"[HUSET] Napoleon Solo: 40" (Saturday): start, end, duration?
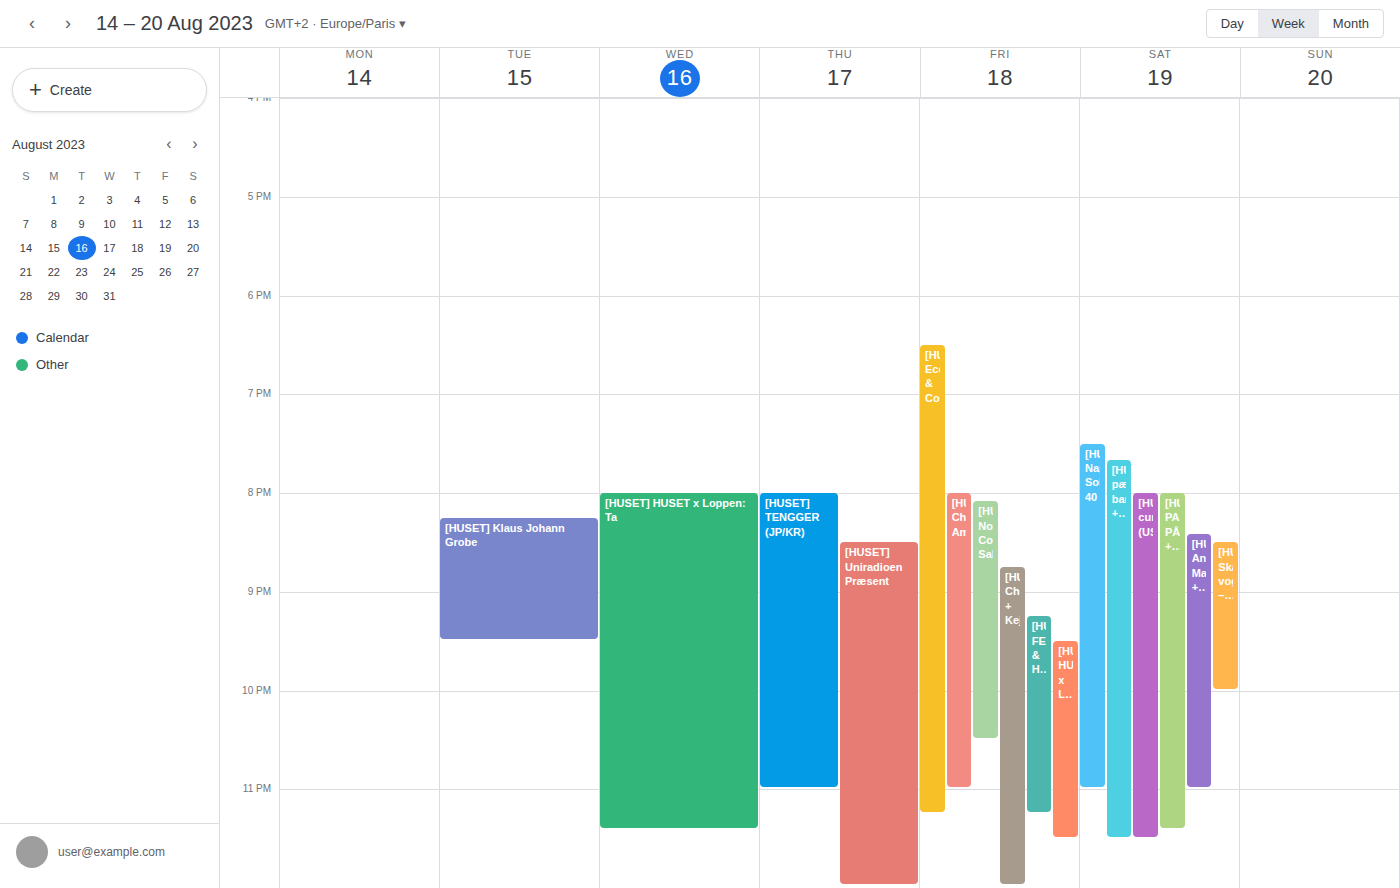
7:30 PM to 11:00 PM, 3 hours 30 minutes